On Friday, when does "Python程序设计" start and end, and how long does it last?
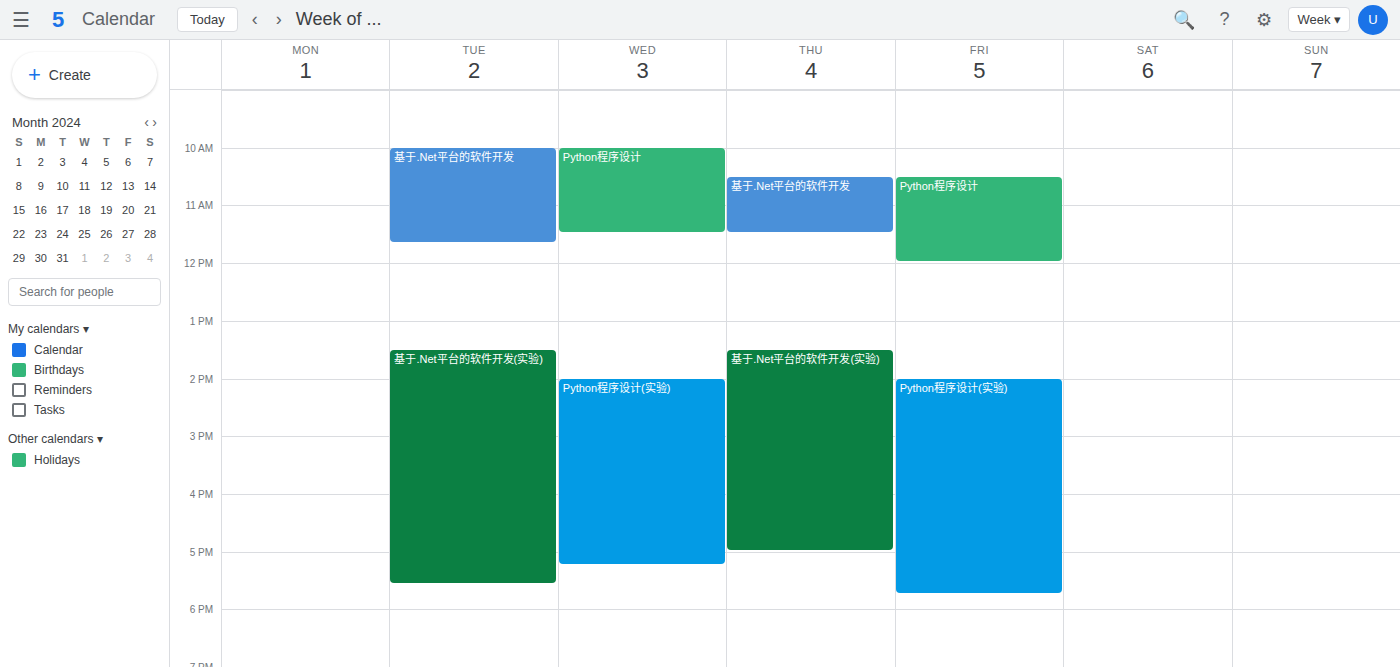
10:30 to 12:00, 1 hour 30 minutes